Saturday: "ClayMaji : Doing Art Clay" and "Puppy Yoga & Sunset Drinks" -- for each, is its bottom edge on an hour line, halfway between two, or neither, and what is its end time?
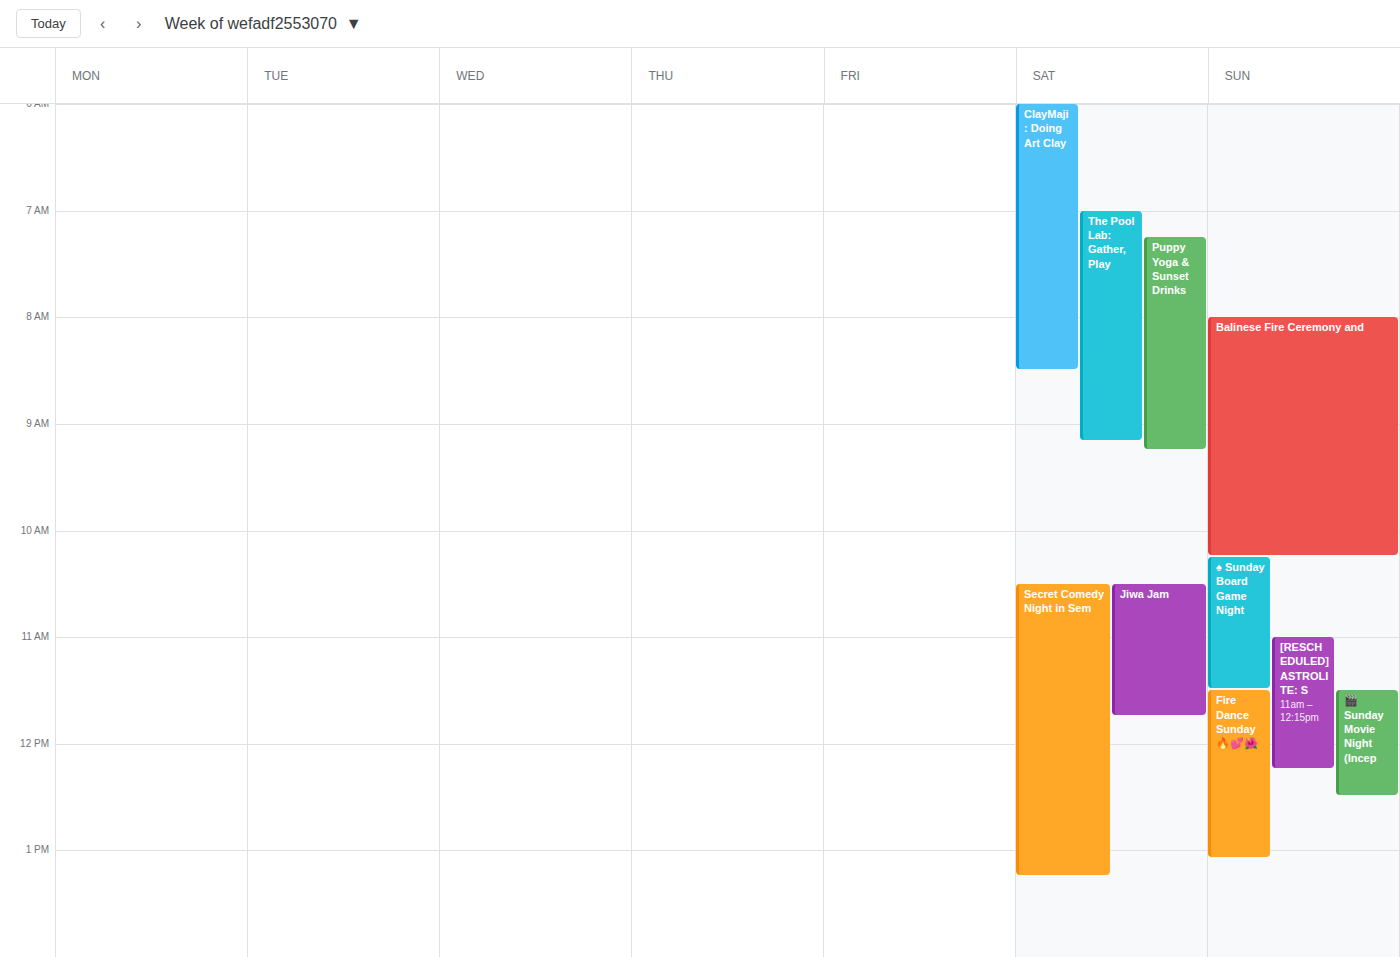
"ClayMaji : Doing Art Clay": 8:30 AM, halfway between the 8 AM and 9 AM lines. "Puppy Yoga & Sunset Drinks": 9:15 AM, neither: a quarter of the way from the 9 AM line to the 10 AM line.